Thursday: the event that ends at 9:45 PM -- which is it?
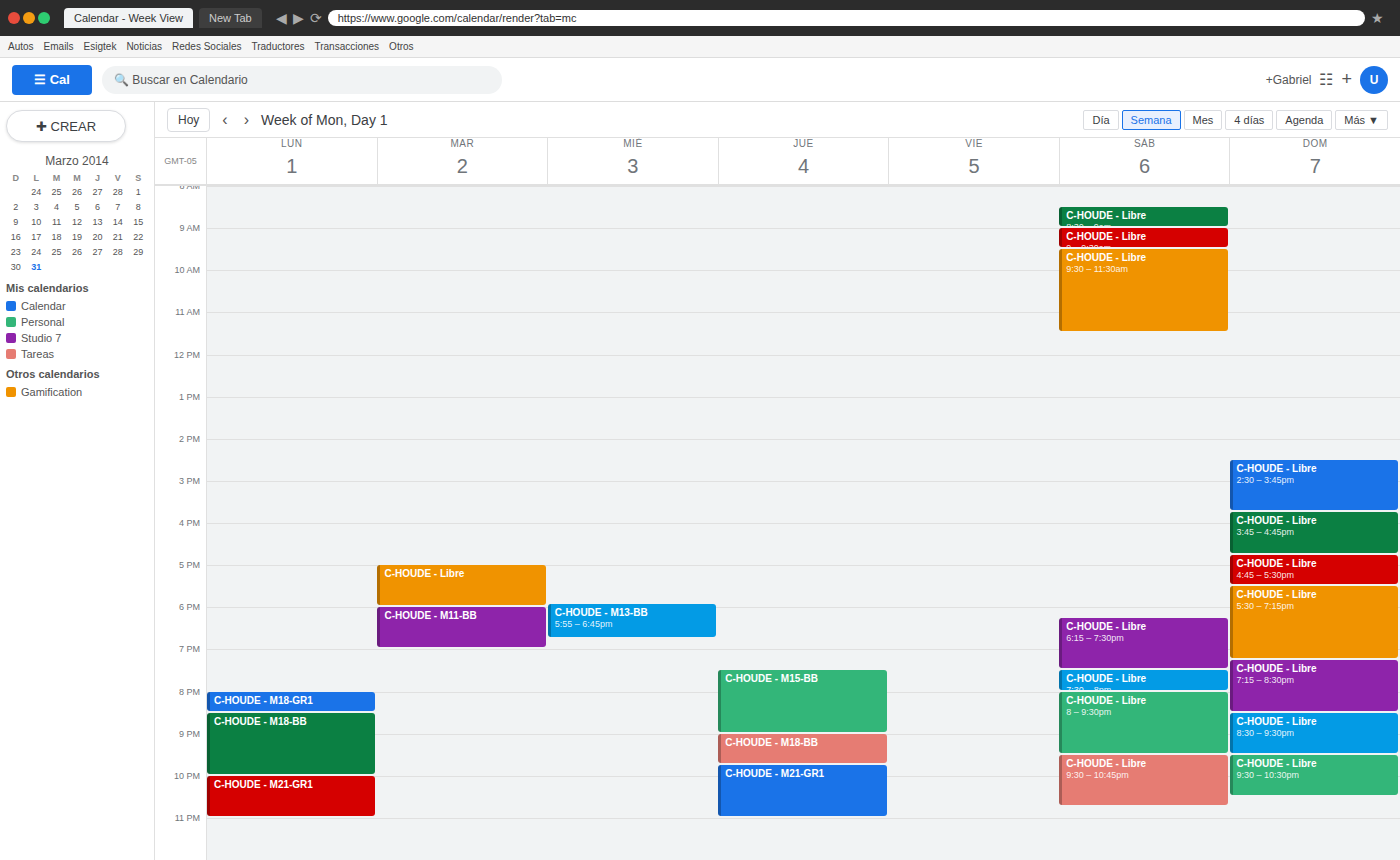
"C-HOUDE - M18-BB"